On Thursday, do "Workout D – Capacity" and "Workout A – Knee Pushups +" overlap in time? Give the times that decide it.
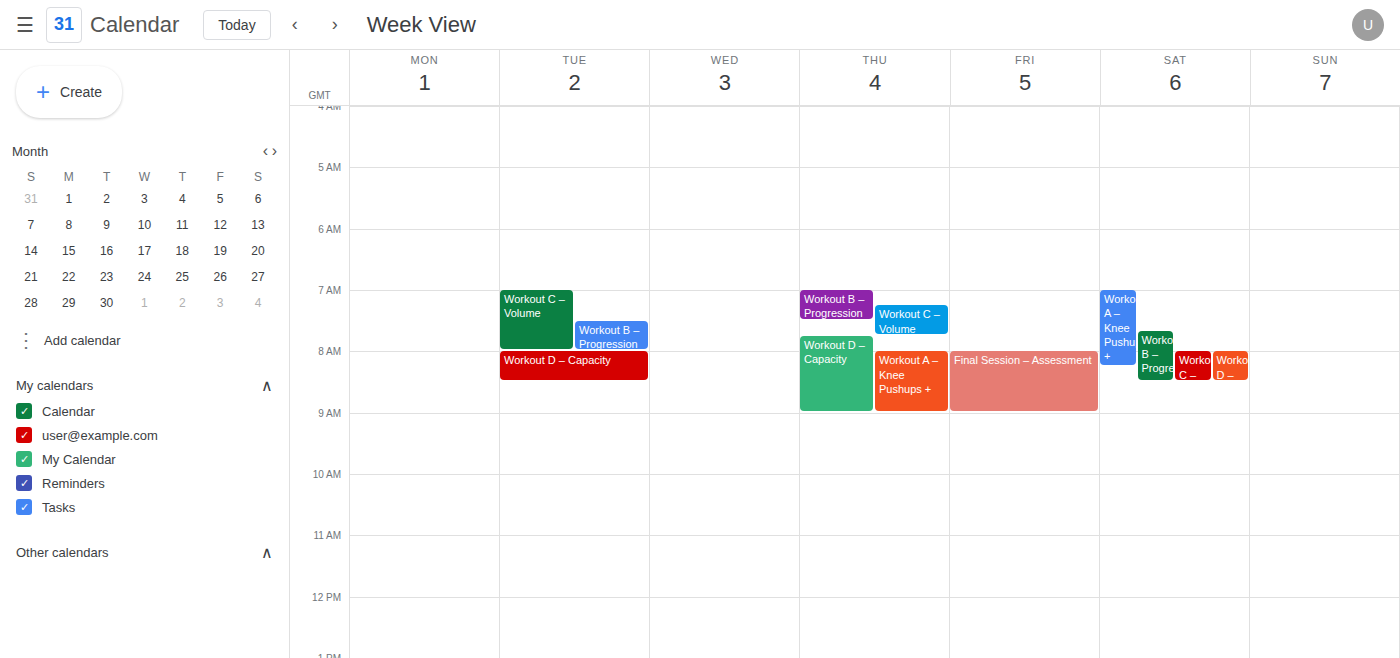
"Workout A – Knee Pushups +" runs 08:00 to 09:00, inside "Workout D – Capacity" -- they overlap.